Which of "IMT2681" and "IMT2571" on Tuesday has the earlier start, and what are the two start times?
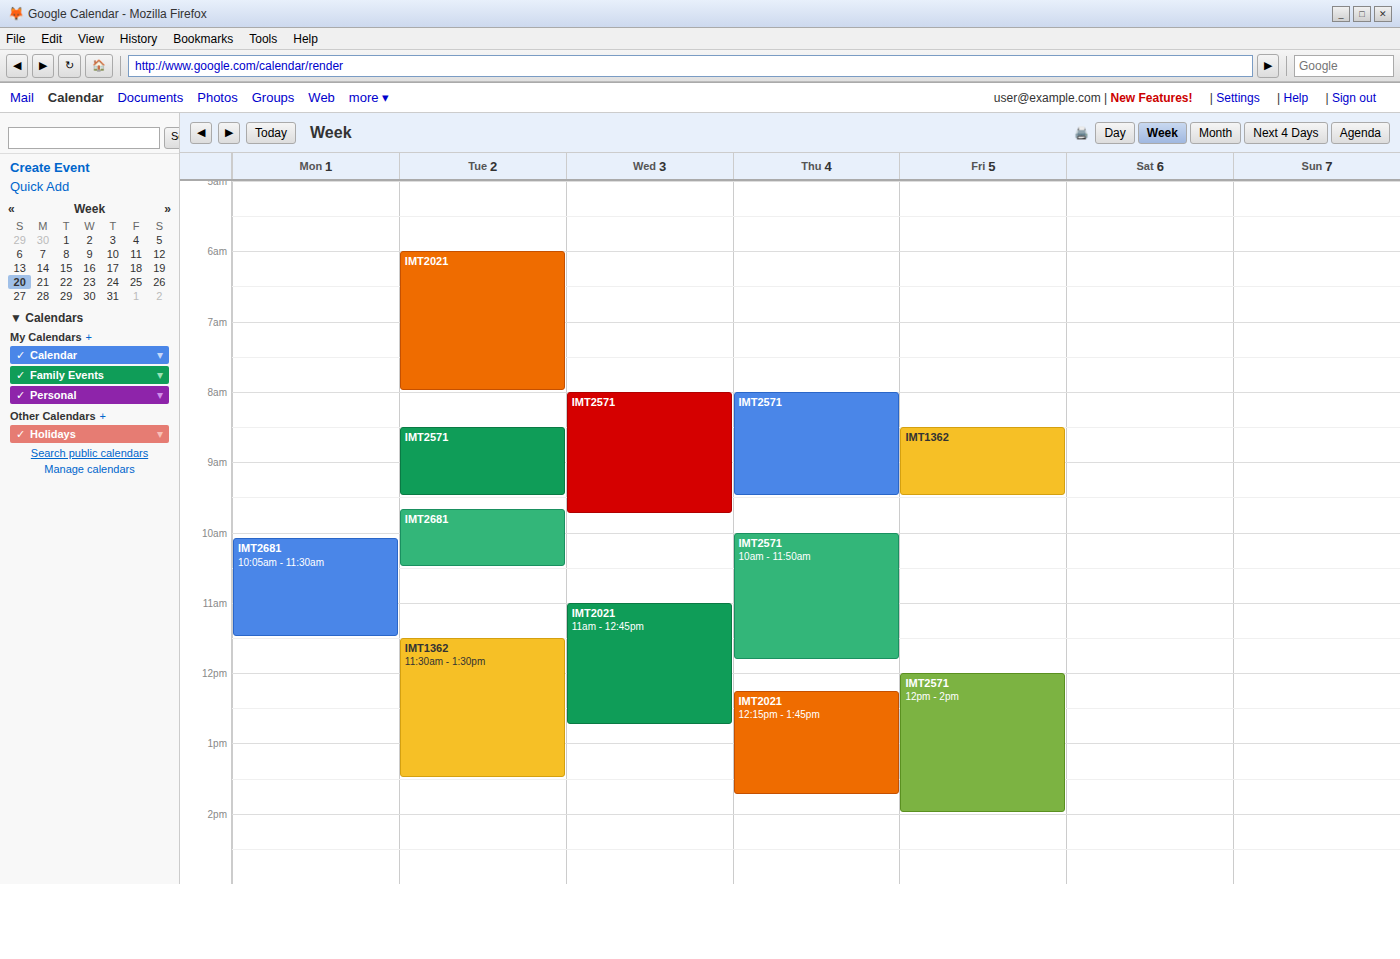
"IMT2571" 8:30 AM; "IMT2681" 9:40 AM.